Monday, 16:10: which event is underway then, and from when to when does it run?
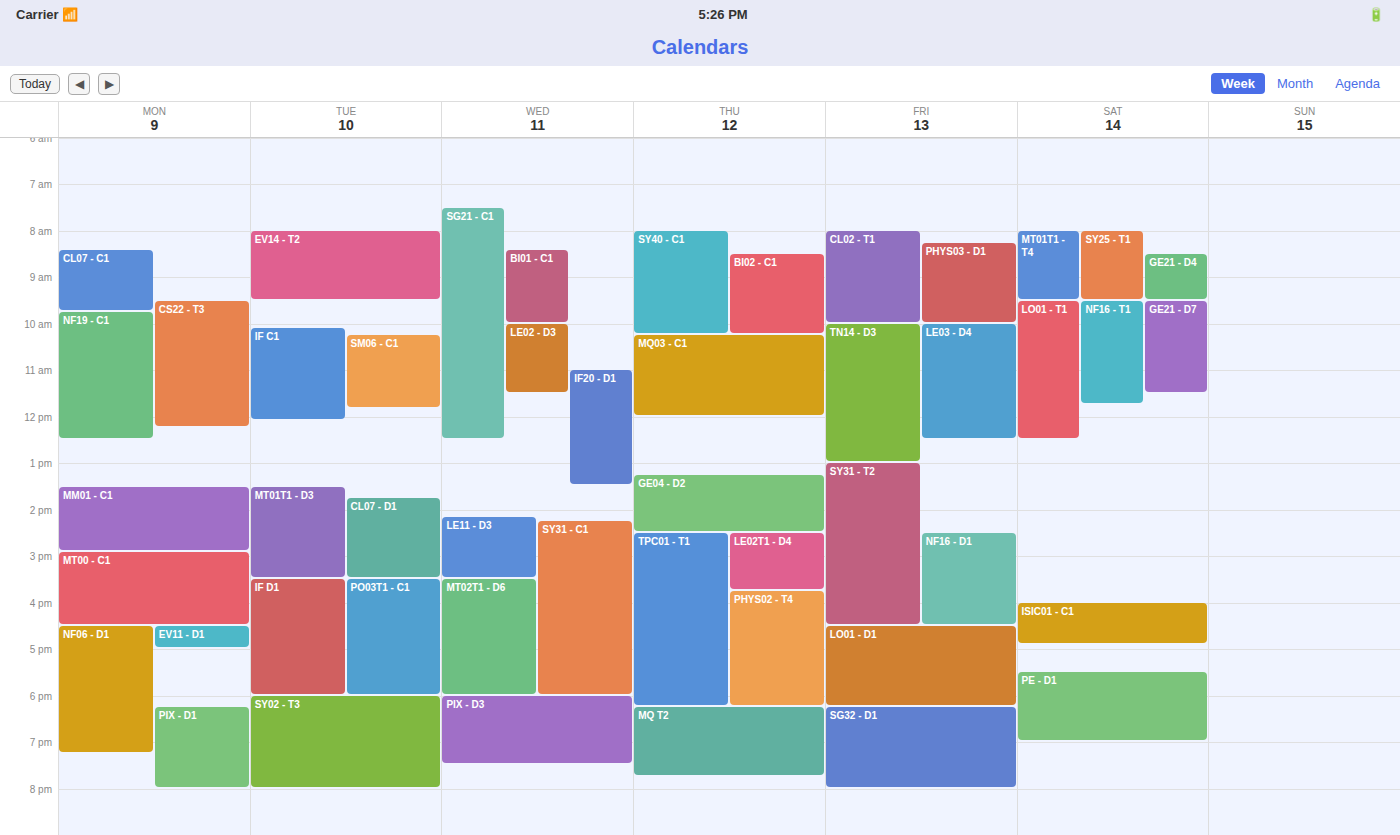
"MT00 - C1", 14:55 to 16:30